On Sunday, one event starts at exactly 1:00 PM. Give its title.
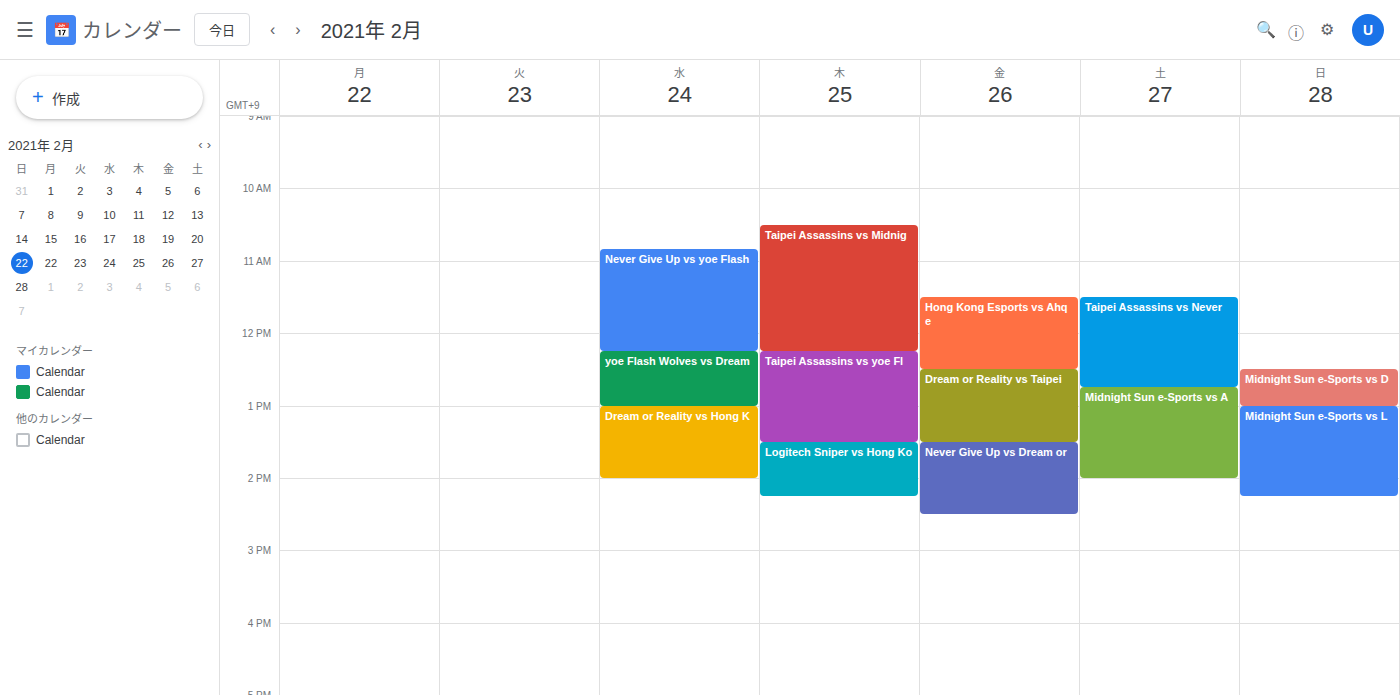
"Midnight Sun e-Sports vs L"